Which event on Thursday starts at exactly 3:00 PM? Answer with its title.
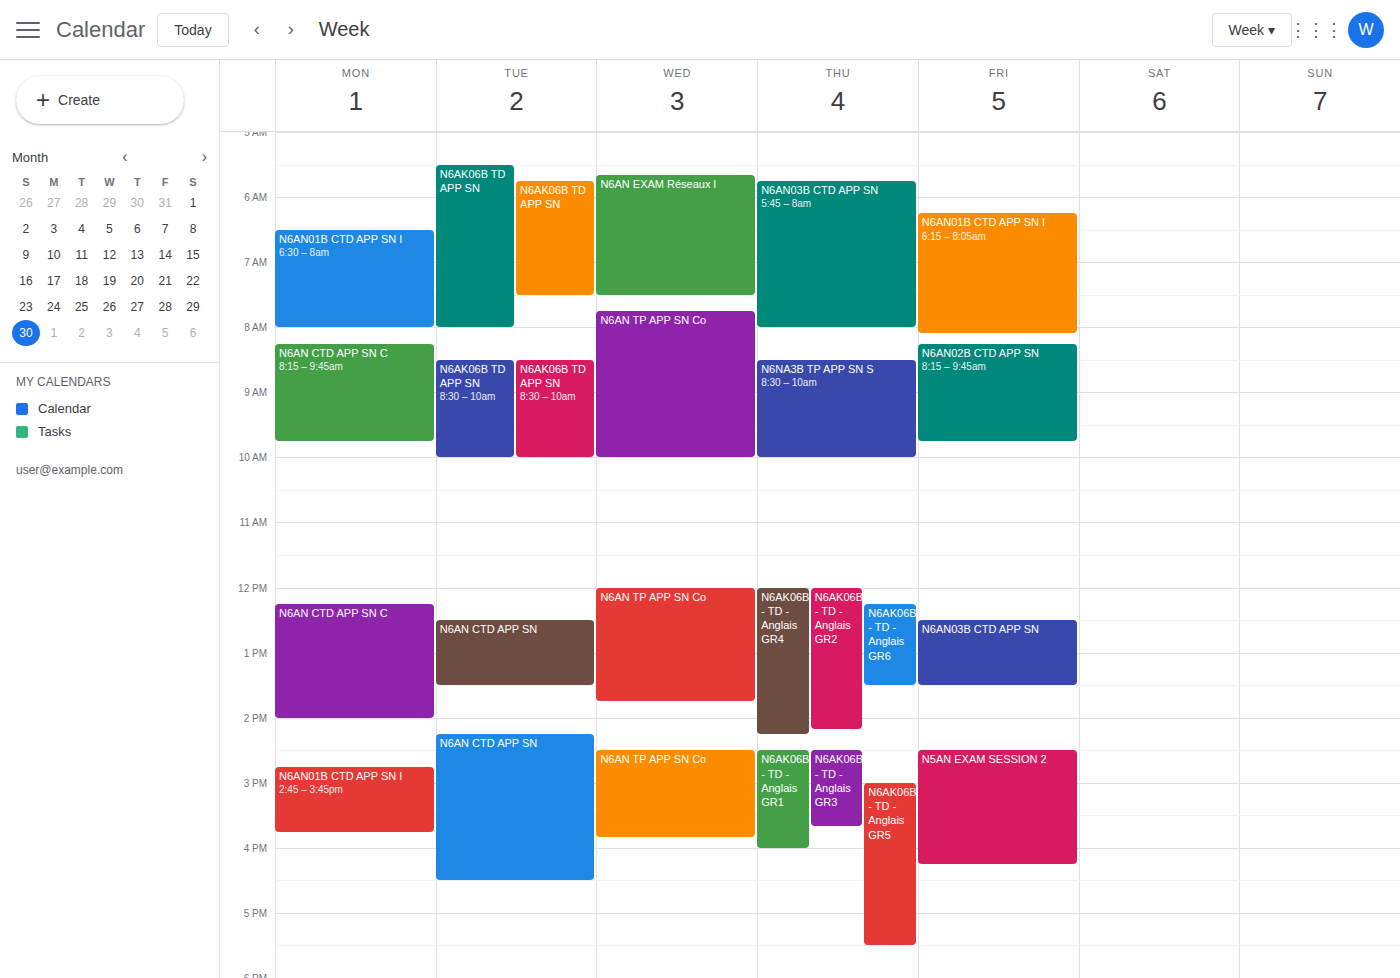
"N6AK06B - TD - Anglais GR5"